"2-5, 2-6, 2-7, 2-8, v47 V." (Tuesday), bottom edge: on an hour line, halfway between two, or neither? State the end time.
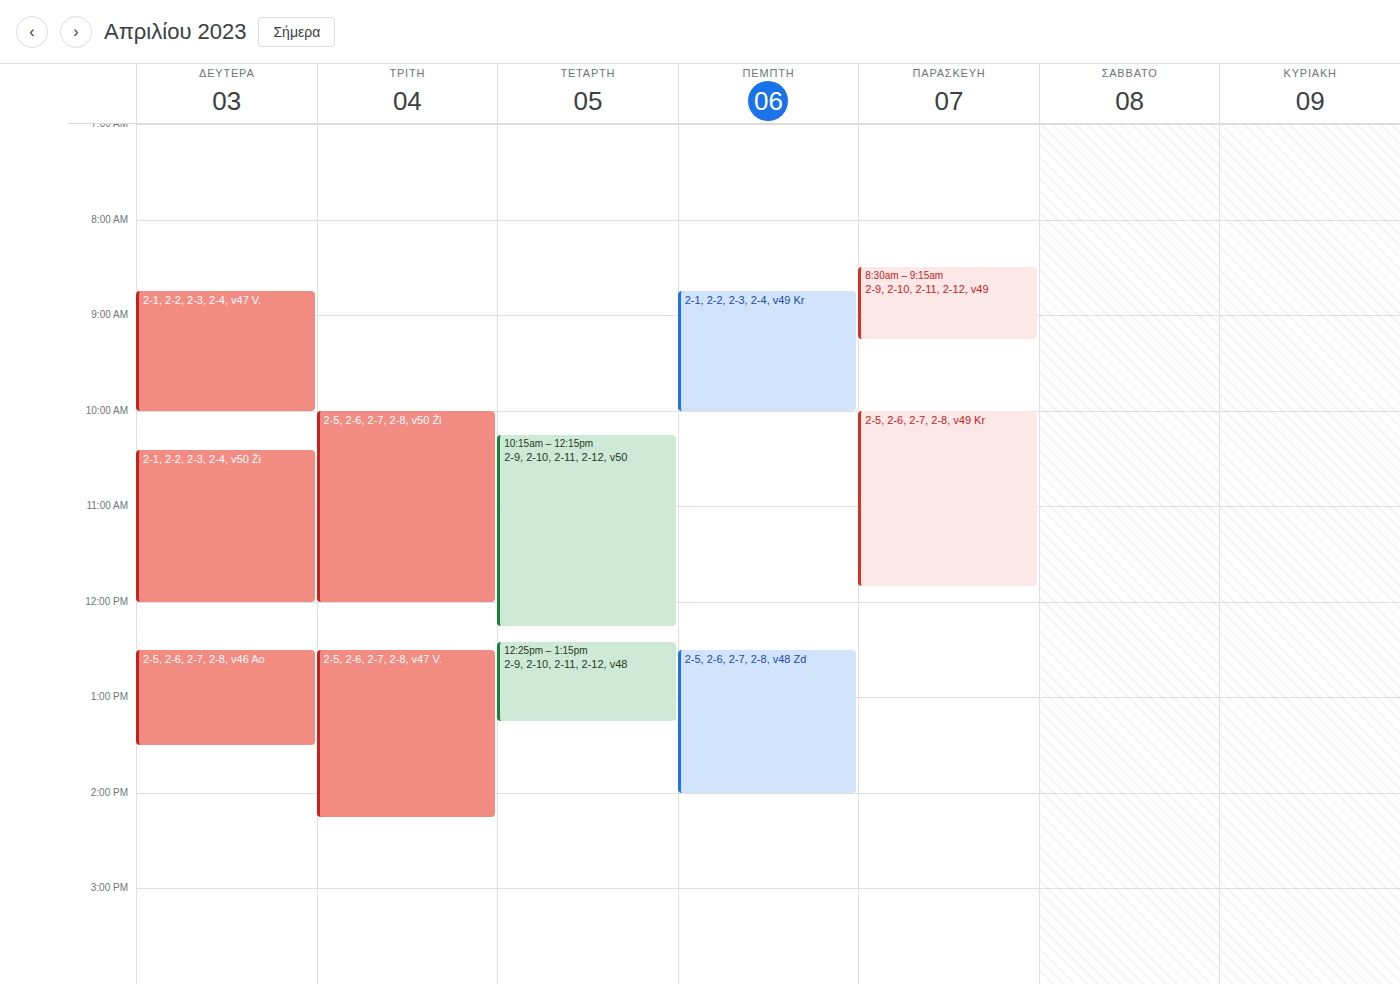
2:15 PM -- neither: a quarter of the way from the 2 PM line to the 3 PM line.